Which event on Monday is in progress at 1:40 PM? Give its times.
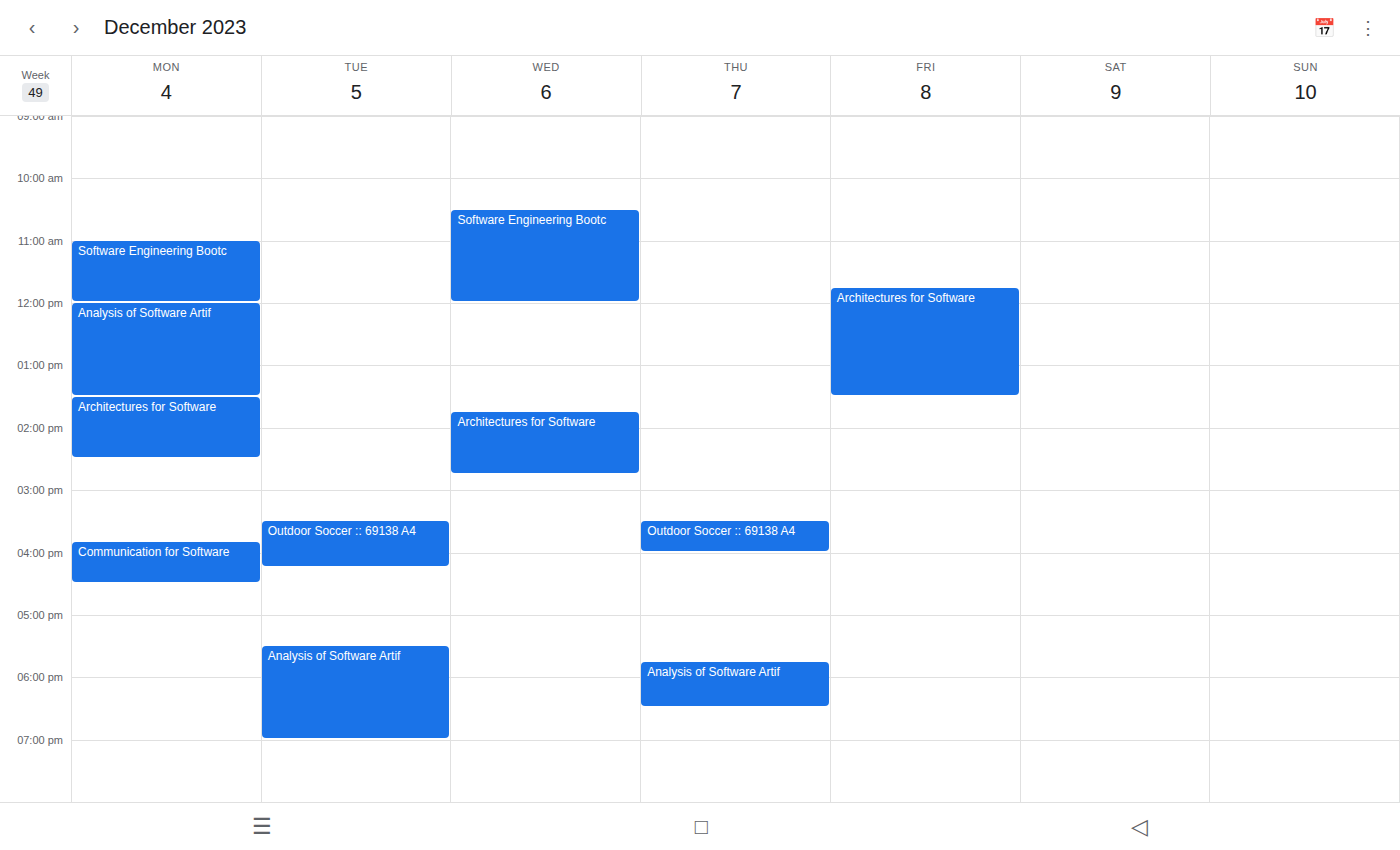
"Architectures for Software", 1:30 PM to 2:30 PM